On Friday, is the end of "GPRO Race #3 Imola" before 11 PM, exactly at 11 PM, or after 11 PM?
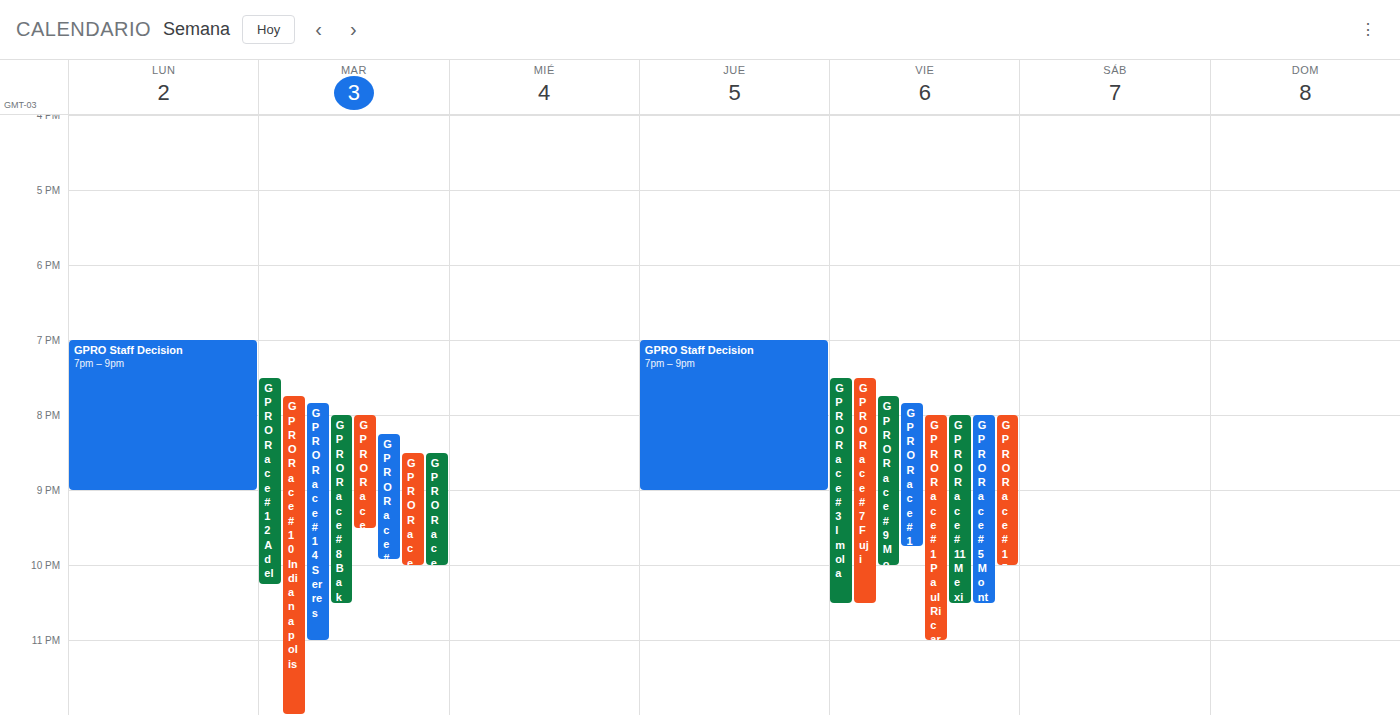
10:30 PM -- before 11 PM, 30 minutes above the 11 PM line.